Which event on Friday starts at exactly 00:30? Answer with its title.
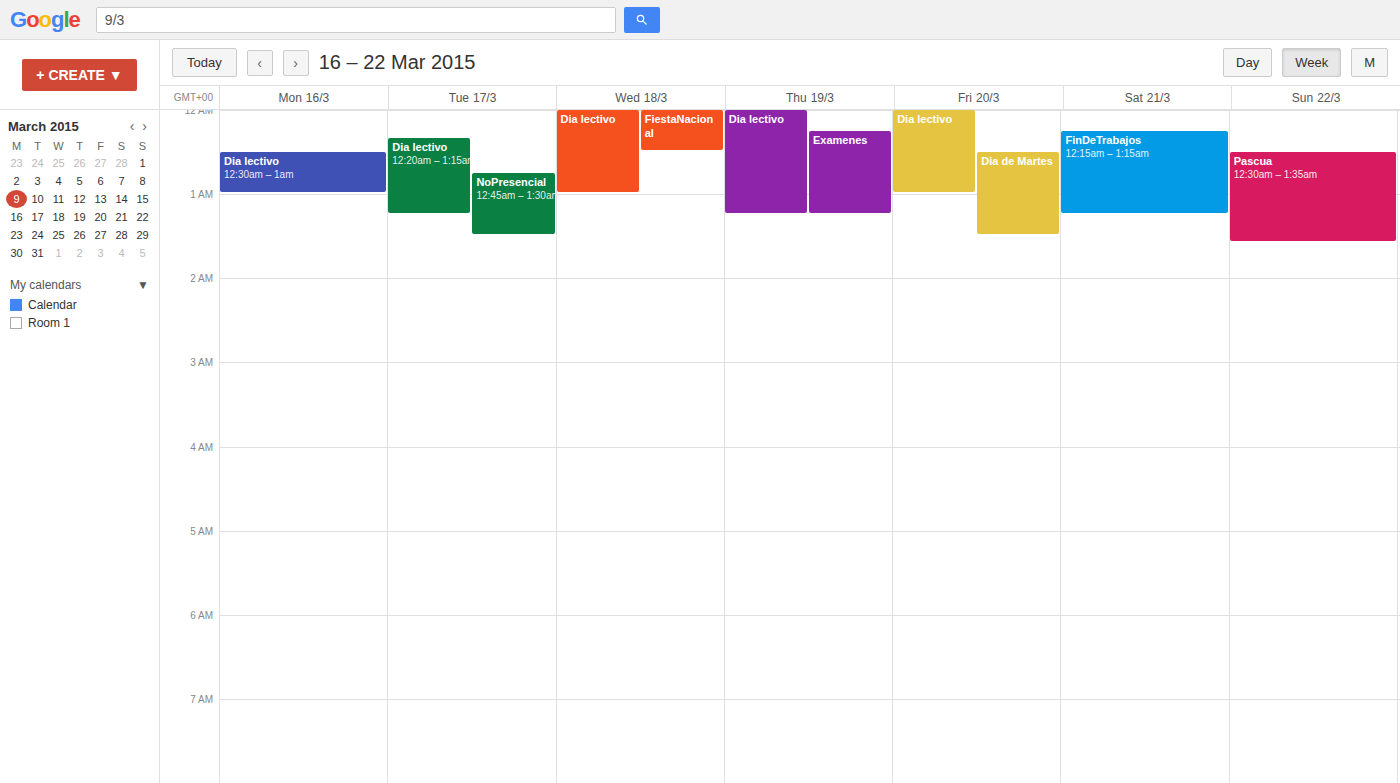
"Dia de Martes"